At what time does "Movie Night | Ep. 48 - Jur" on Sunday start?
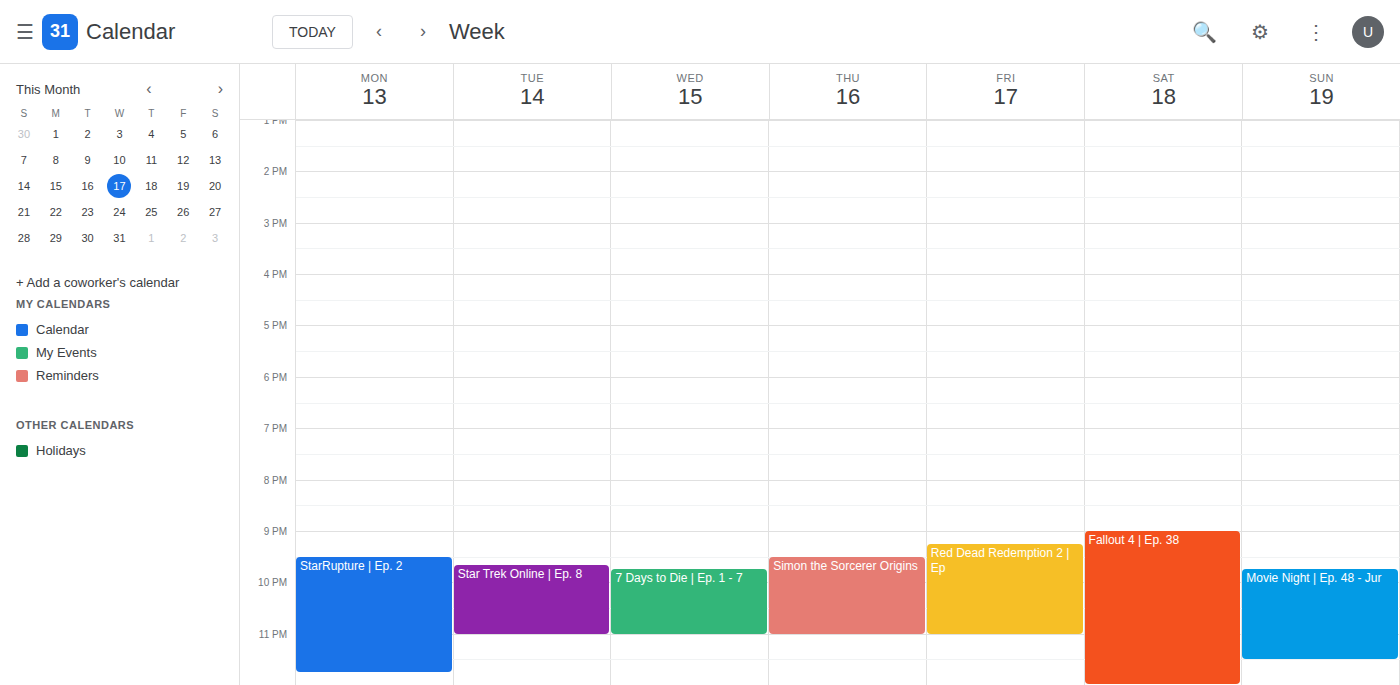
9:45 PM